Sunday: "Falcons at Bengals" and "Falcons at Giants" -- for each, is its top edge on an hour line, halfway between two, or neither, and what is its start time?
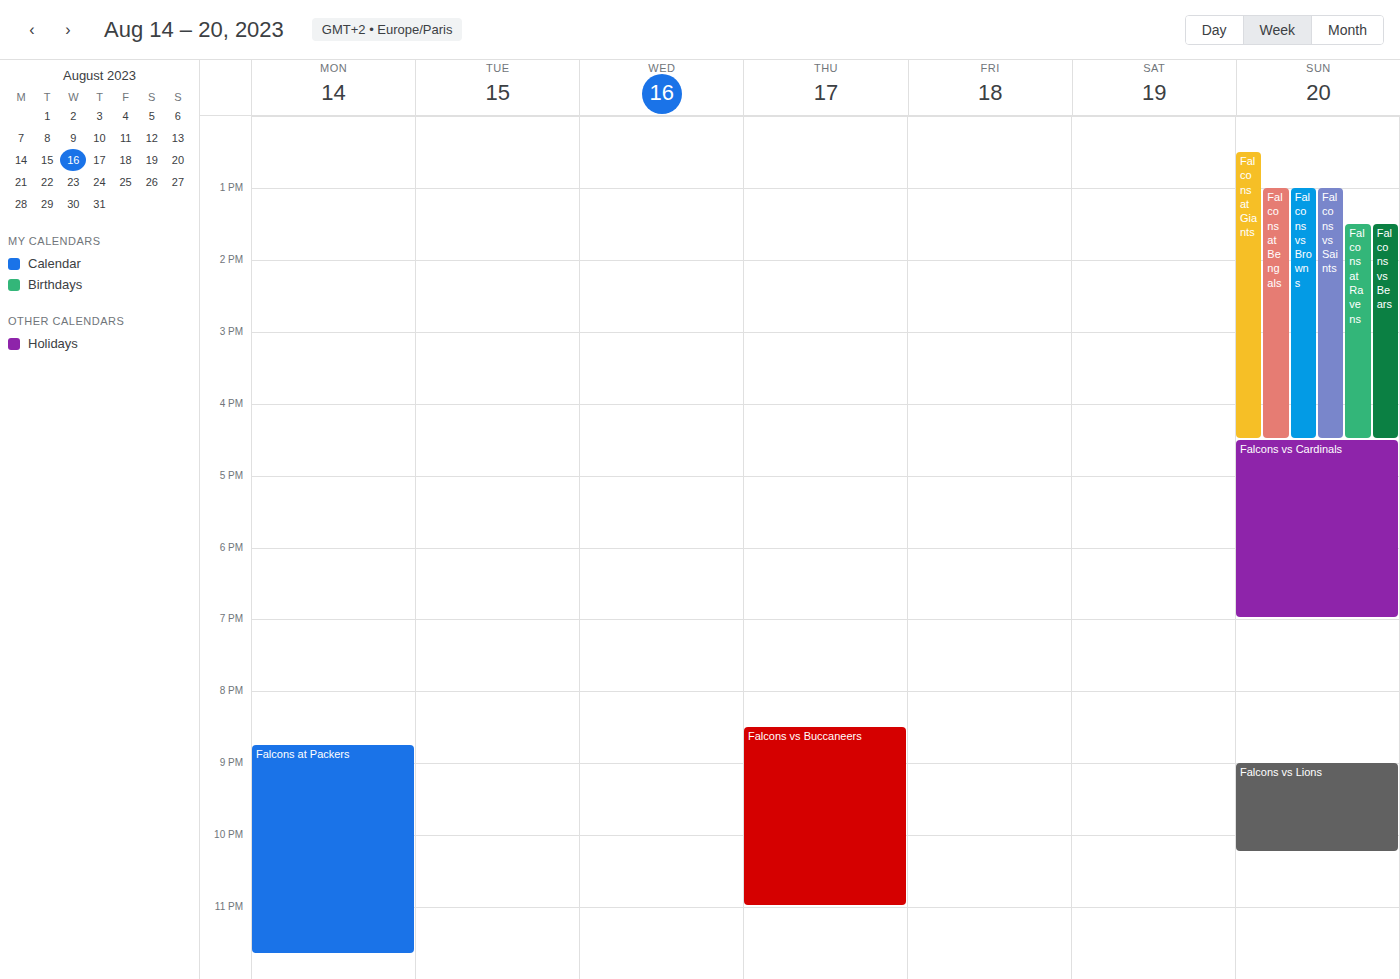
"Falcons at Bengals": 1:00 PM, exactly on the 1 PM line. "Falcons at Giants": 12:30 PM, halfway between the 12 PM and 1 PM lines.